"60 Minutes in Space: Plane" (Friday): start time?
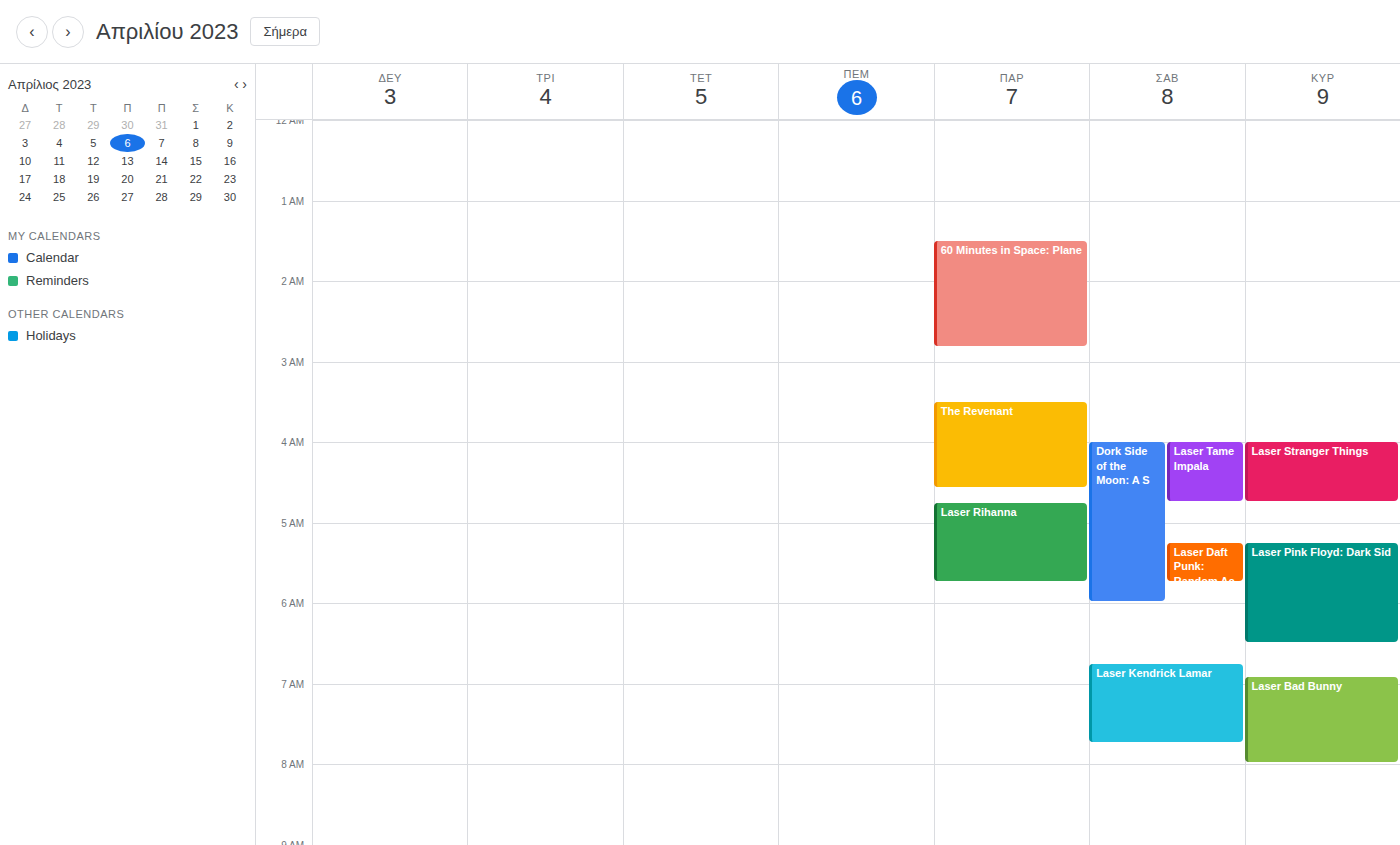
1:30 AM